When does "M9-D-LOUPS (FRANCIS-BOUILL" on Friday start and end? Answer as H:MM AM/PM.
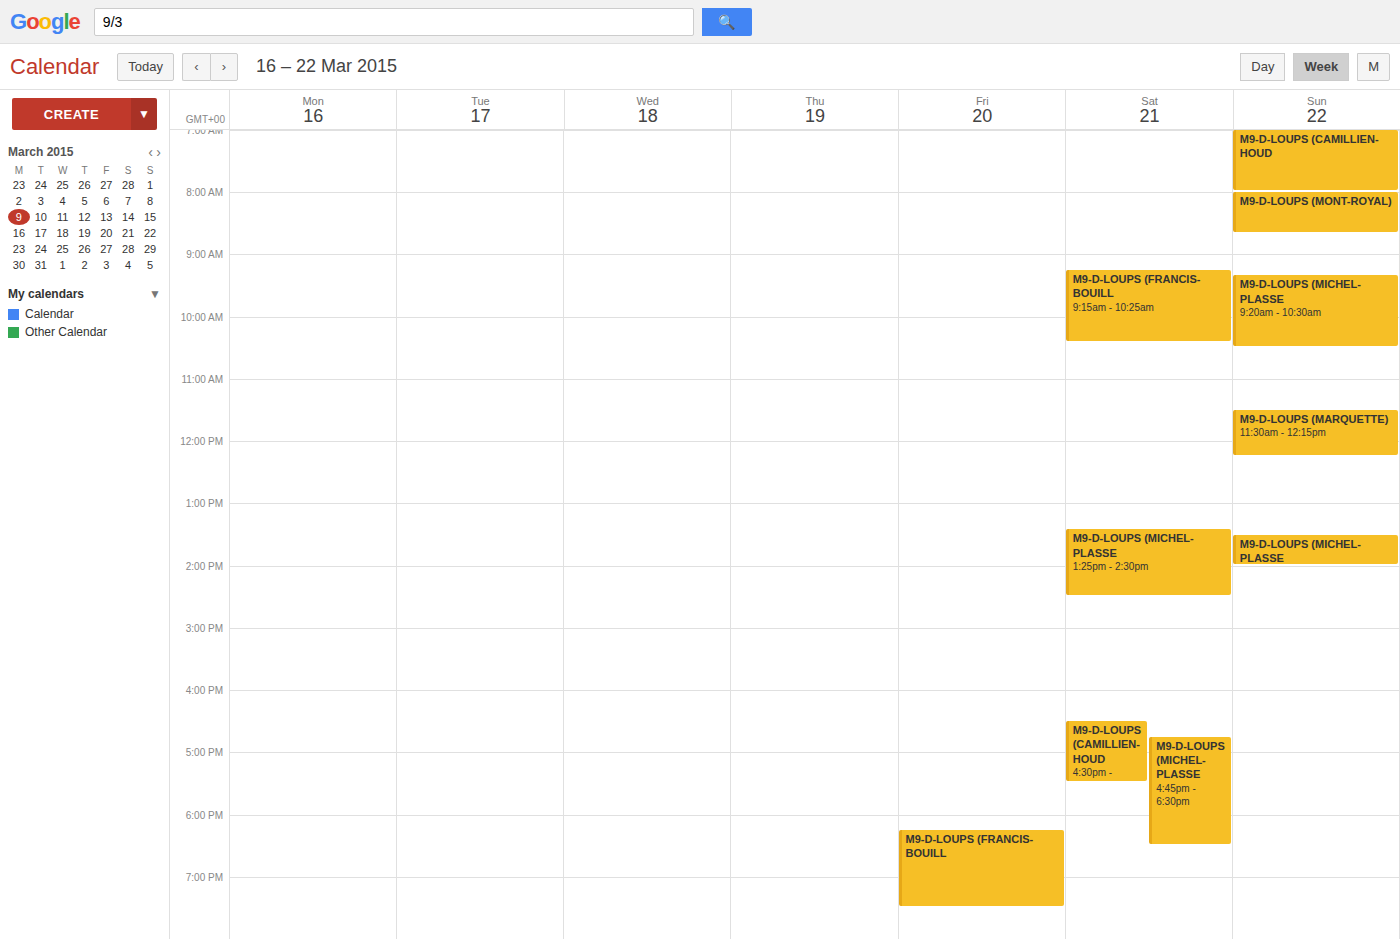
6:15 PM to 7:30 PM